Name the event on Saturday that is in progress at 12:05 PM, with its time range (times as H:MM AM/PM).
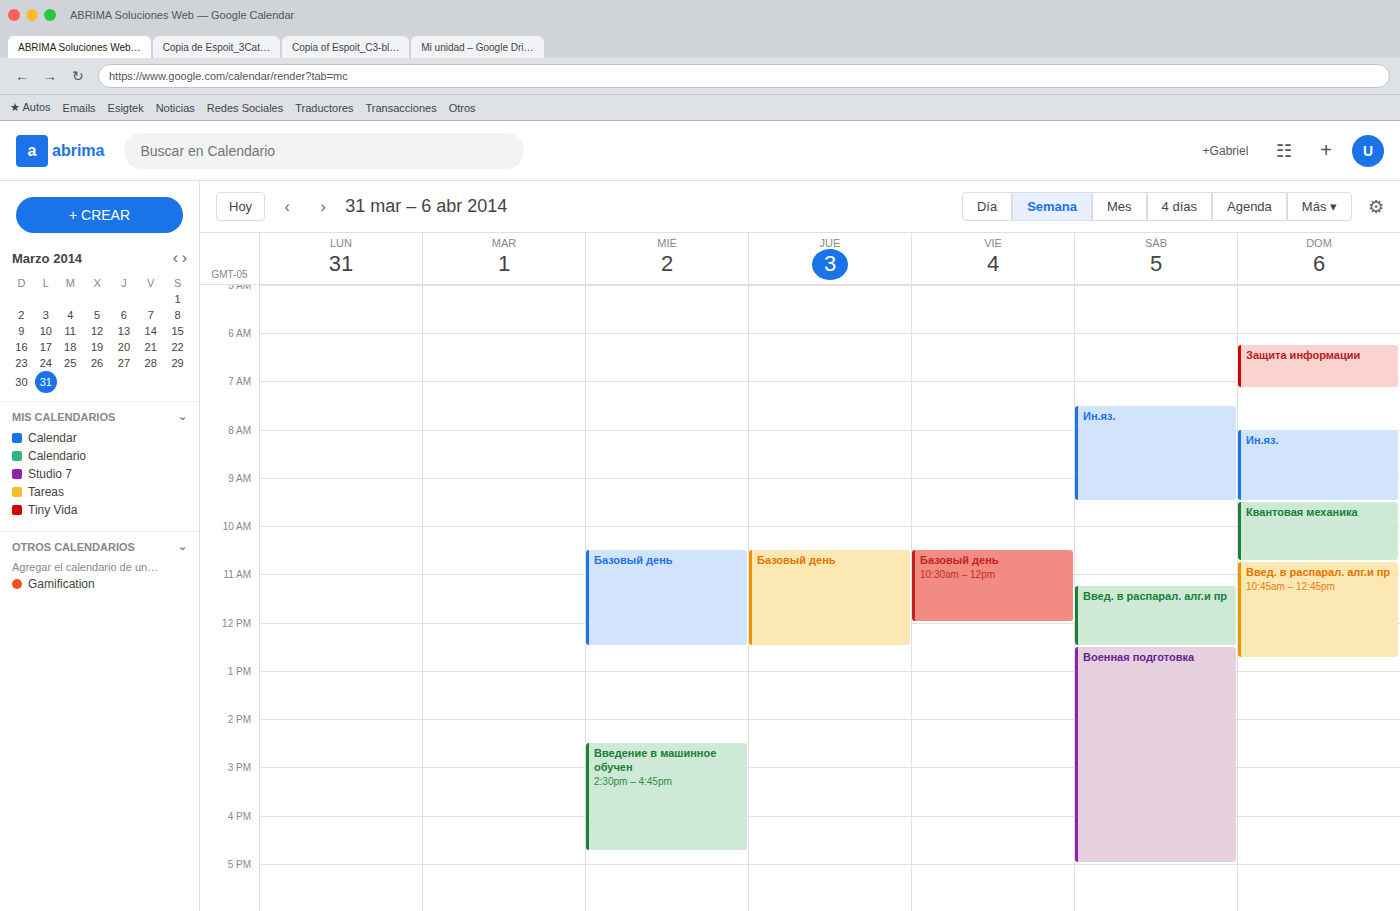
"Введ. в распарал. алг.и пр", 11:15 AM to 12:30 PM